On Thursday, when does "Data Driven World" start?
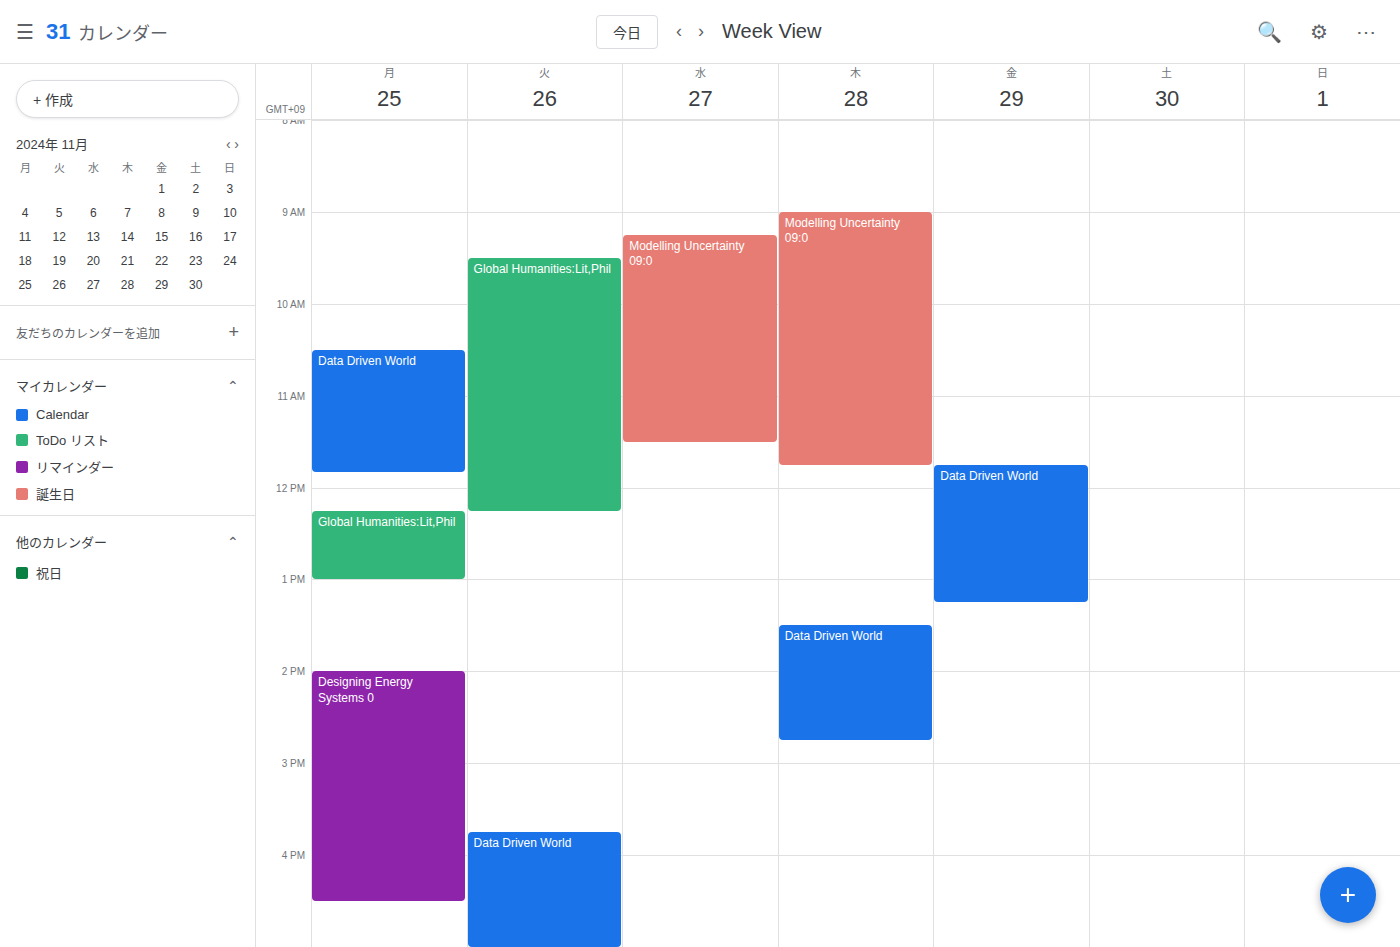
13:30